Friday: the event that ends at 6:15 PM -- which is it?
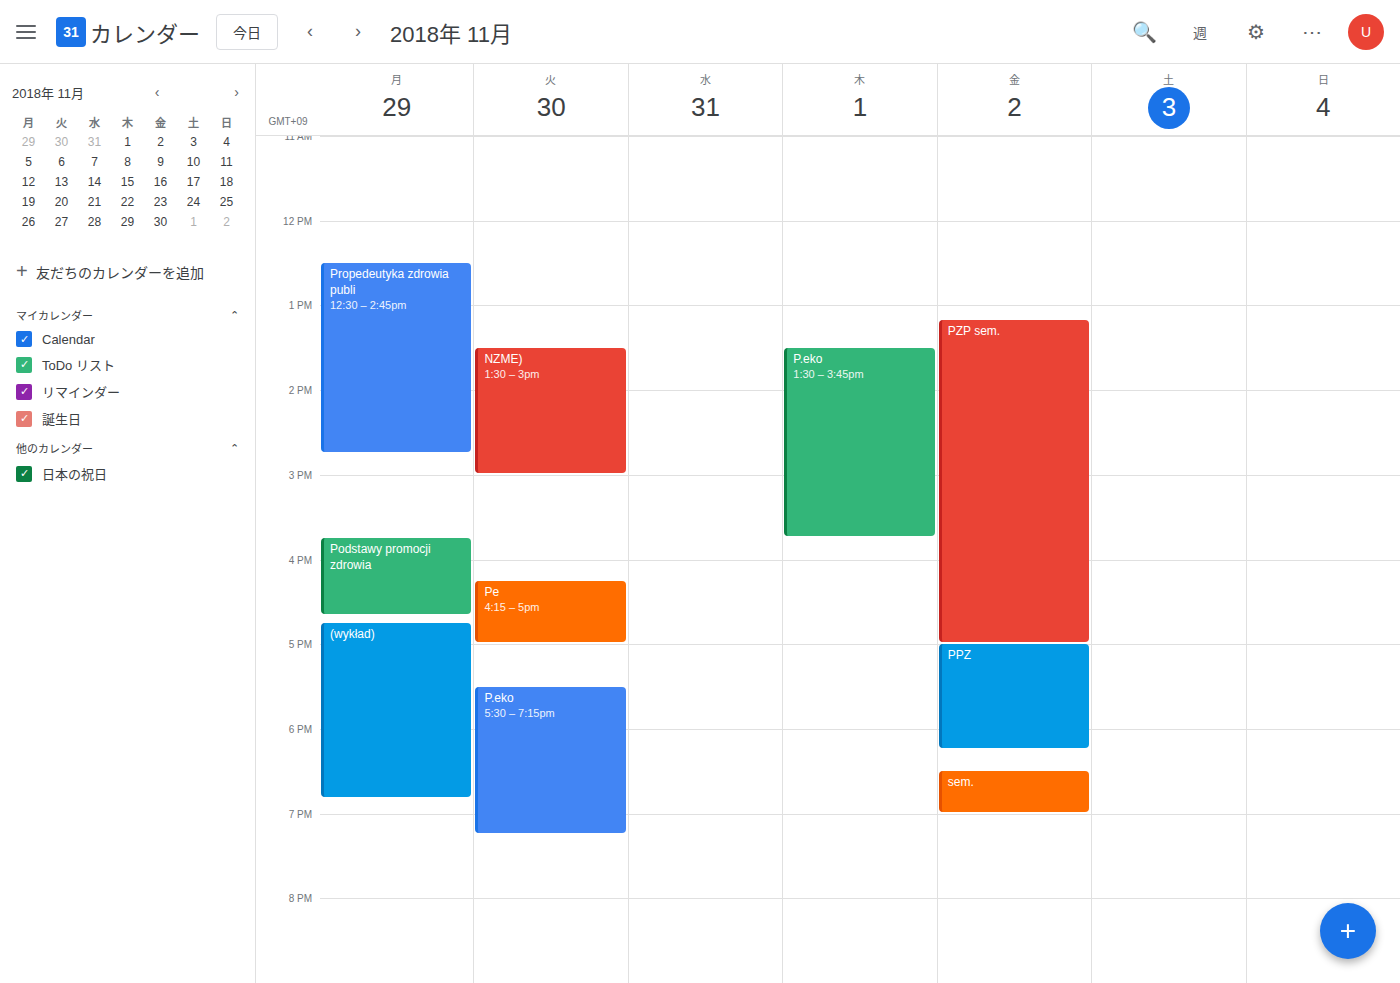
"PPZ"